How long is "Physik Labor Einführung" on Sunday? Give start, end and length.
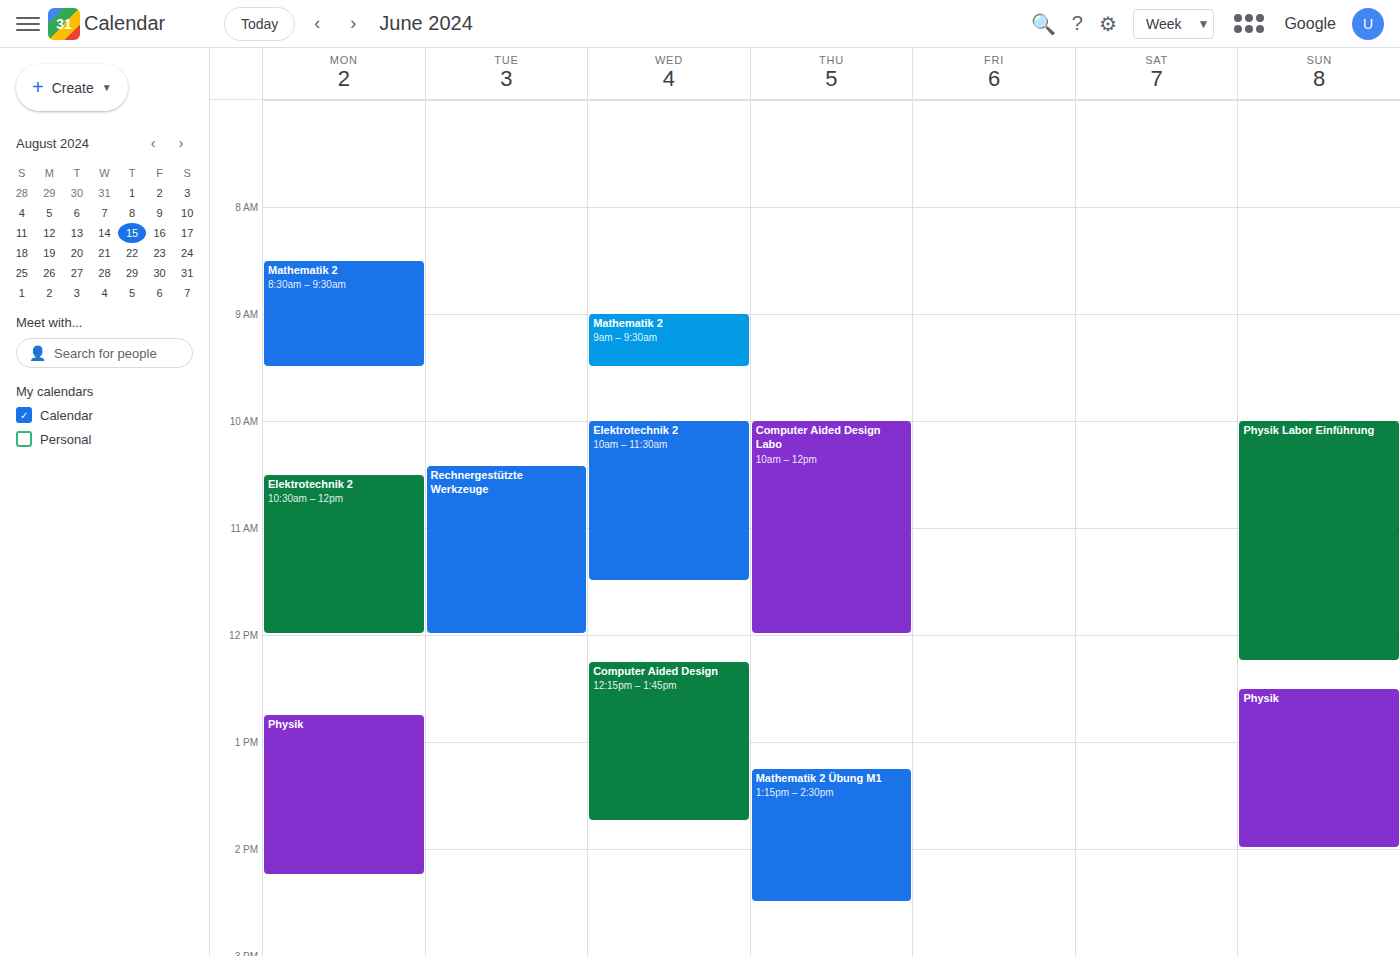
10:00 AM to 12:15 PM, 2 hours 15 minutes